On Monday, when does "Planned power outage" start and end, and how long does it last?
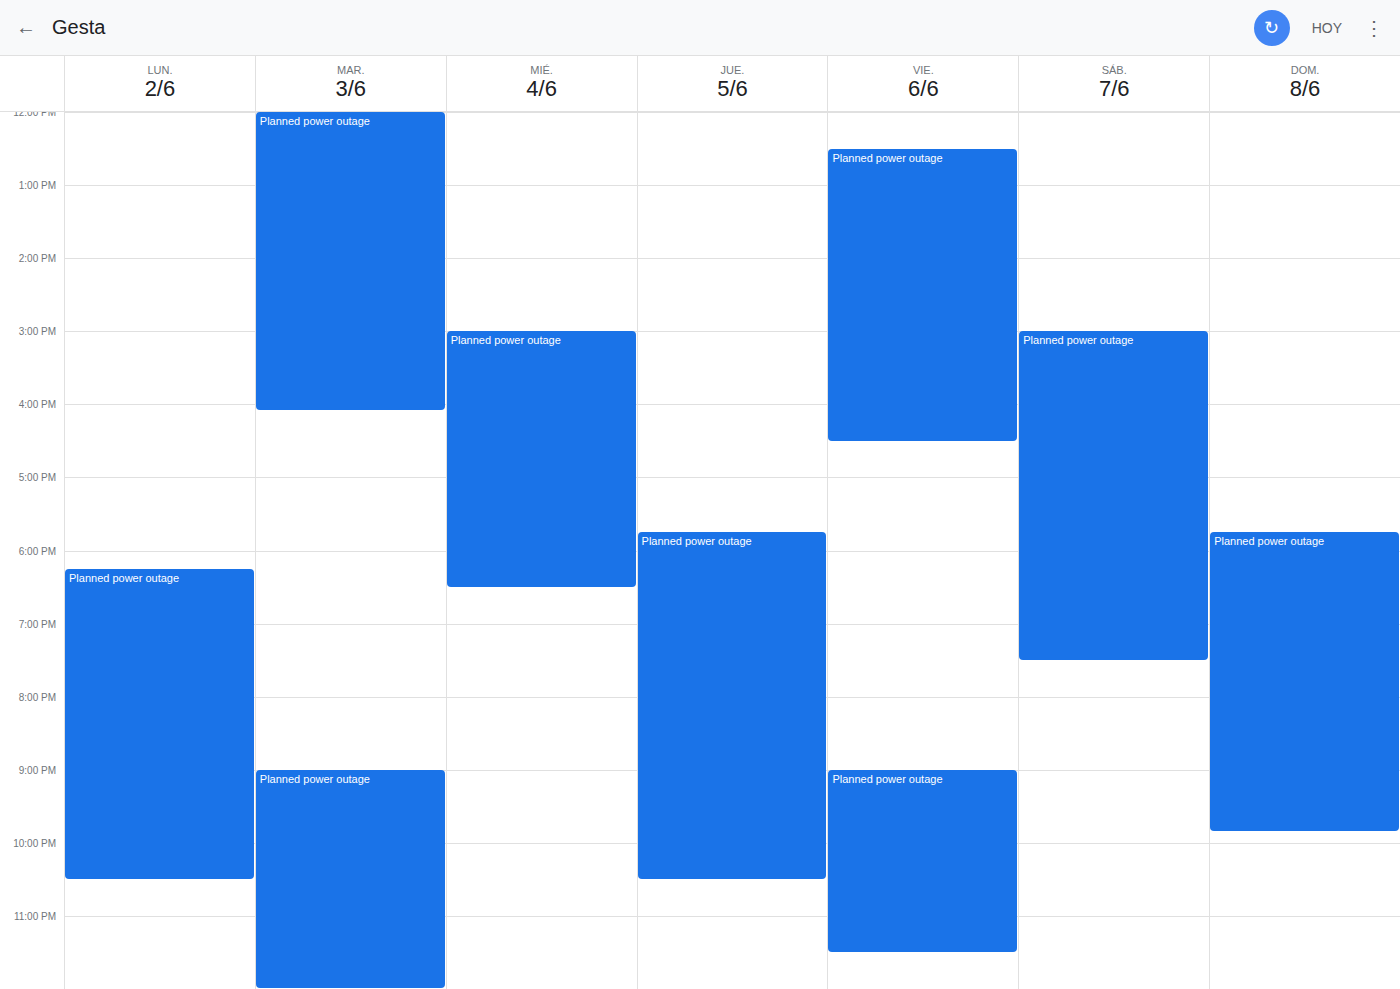
6:15 PM to 10:30 PM, 4 hours 15 minutes